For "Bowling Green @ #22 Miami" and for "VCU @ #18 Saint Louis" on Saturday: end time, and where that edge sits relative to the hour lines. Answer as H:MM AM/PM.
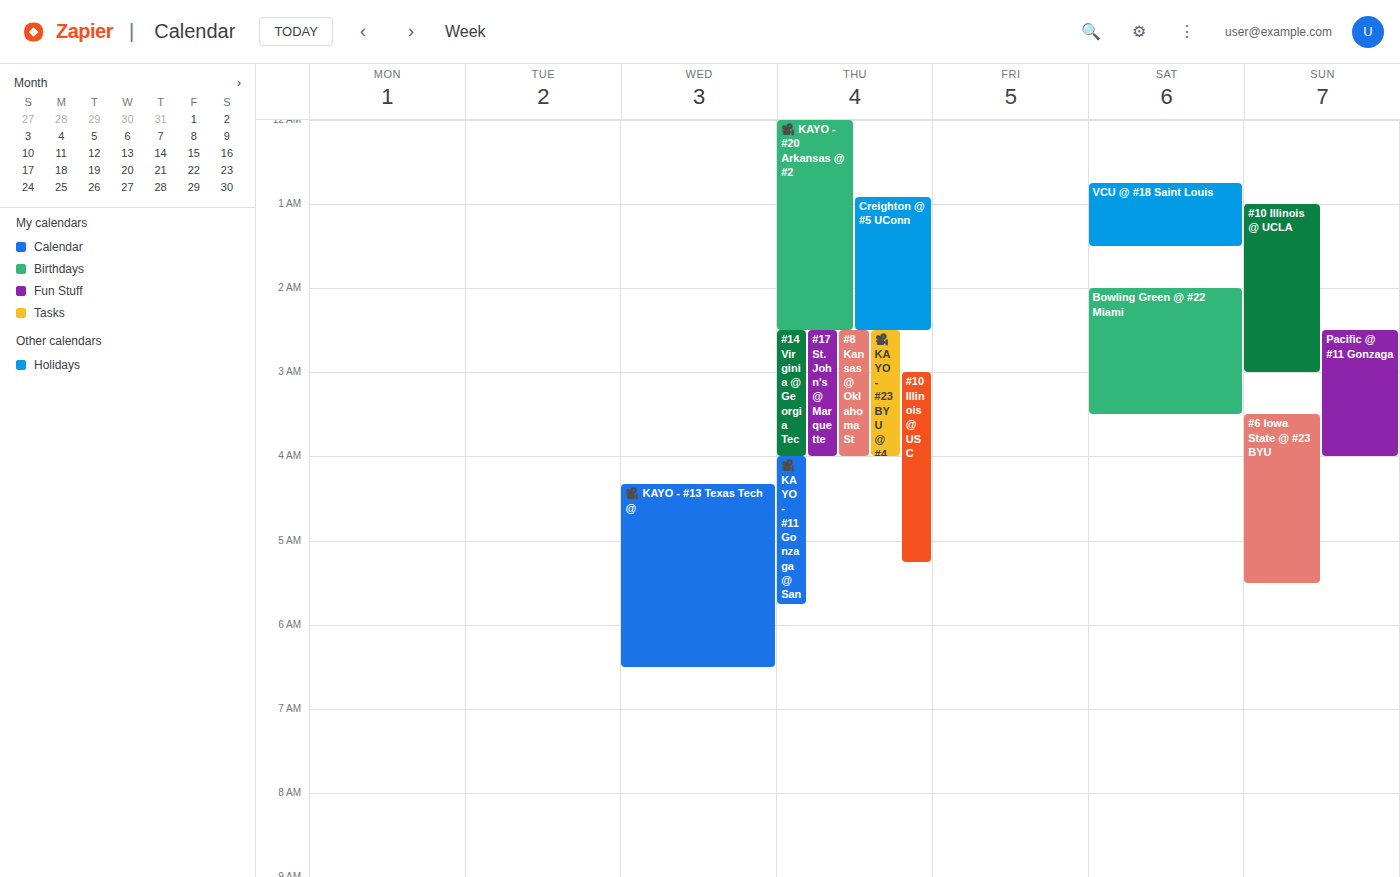
"Bowling Green @ #22 Miami": 3:30 AM, halfway between the 3 AM and 4 AM lines. "VCU @ #18 Saint Louis": 1:30 AM, halfway between the 1 AM and 2 AM lines.